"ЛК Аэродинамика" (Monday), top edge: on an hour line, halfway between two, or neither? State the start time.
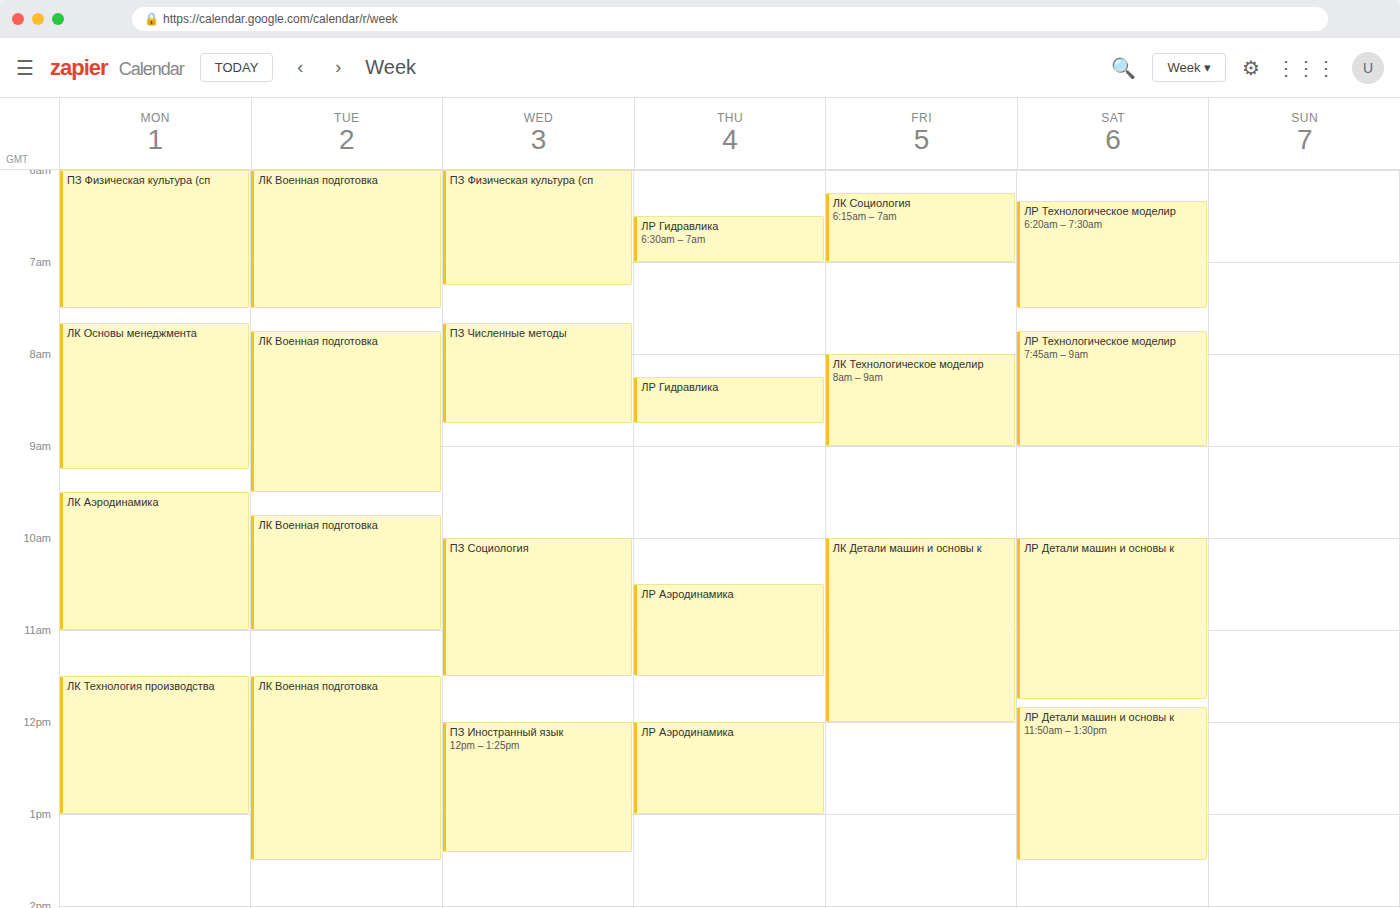
9:30 AM -- halfway between the 9 AM and 10 AM lines.